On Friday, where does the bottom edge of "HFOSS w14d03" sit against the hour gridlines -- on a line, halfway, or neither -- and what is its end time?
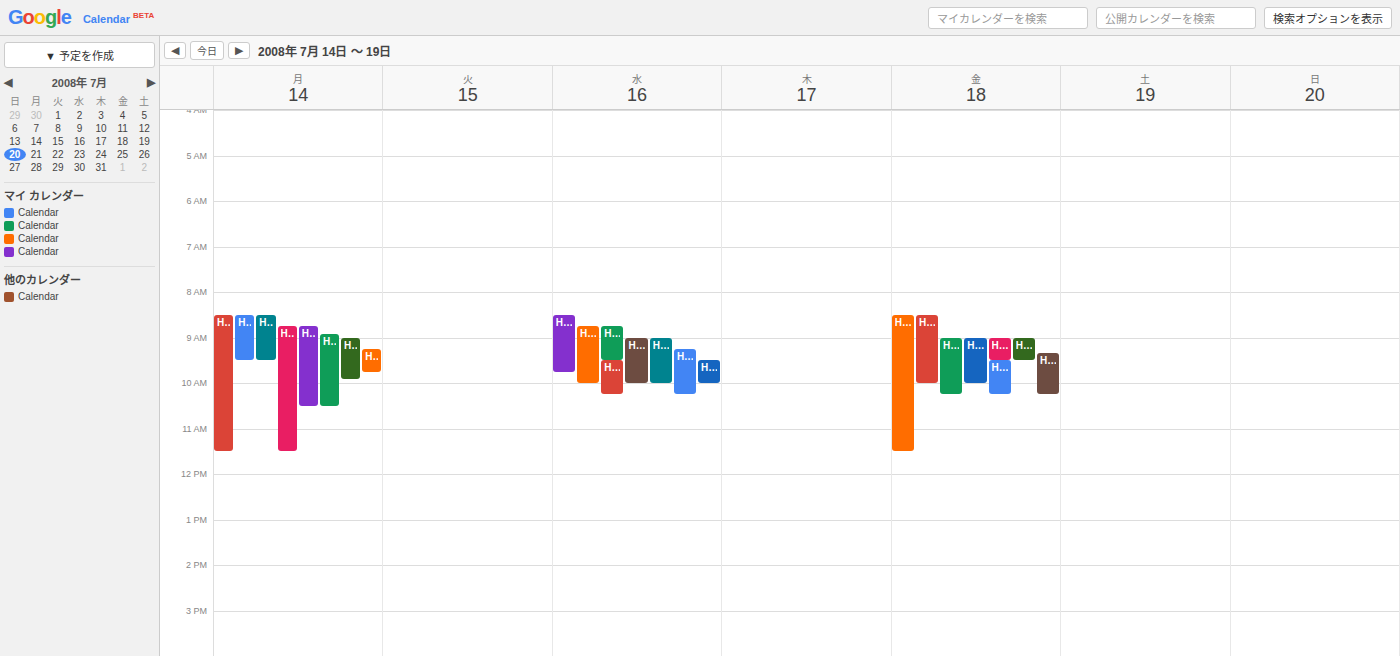
11:30 AM -- halfway between the 11 AM and 12 PM lines.